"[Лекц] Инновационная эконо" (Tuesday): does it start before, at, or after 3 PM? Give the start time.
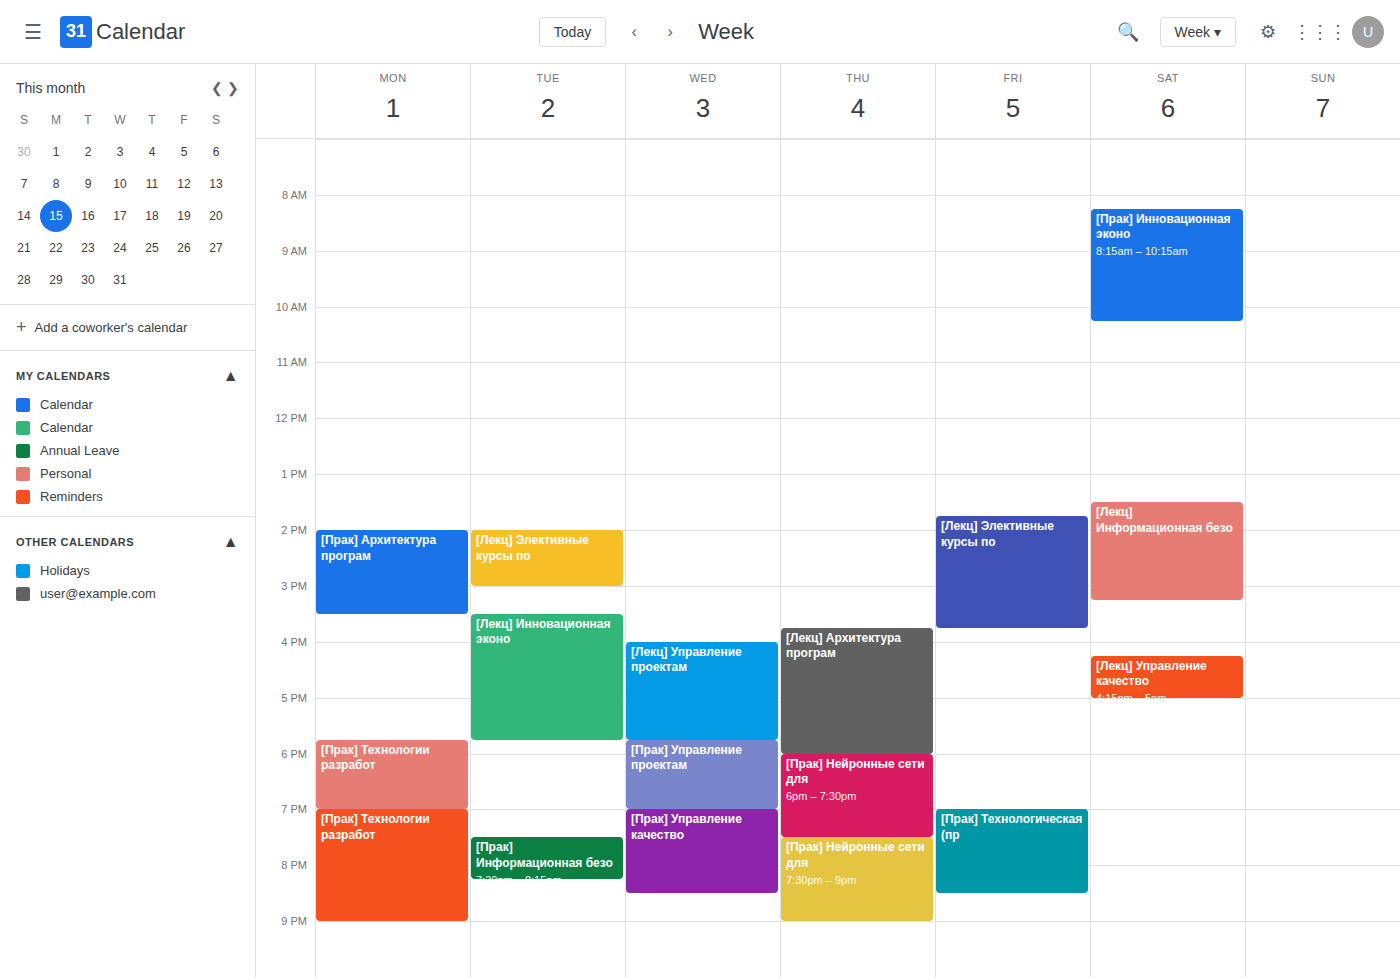
3:30 PM -- after 3 PM, 30 minutes below the 3 PM line.